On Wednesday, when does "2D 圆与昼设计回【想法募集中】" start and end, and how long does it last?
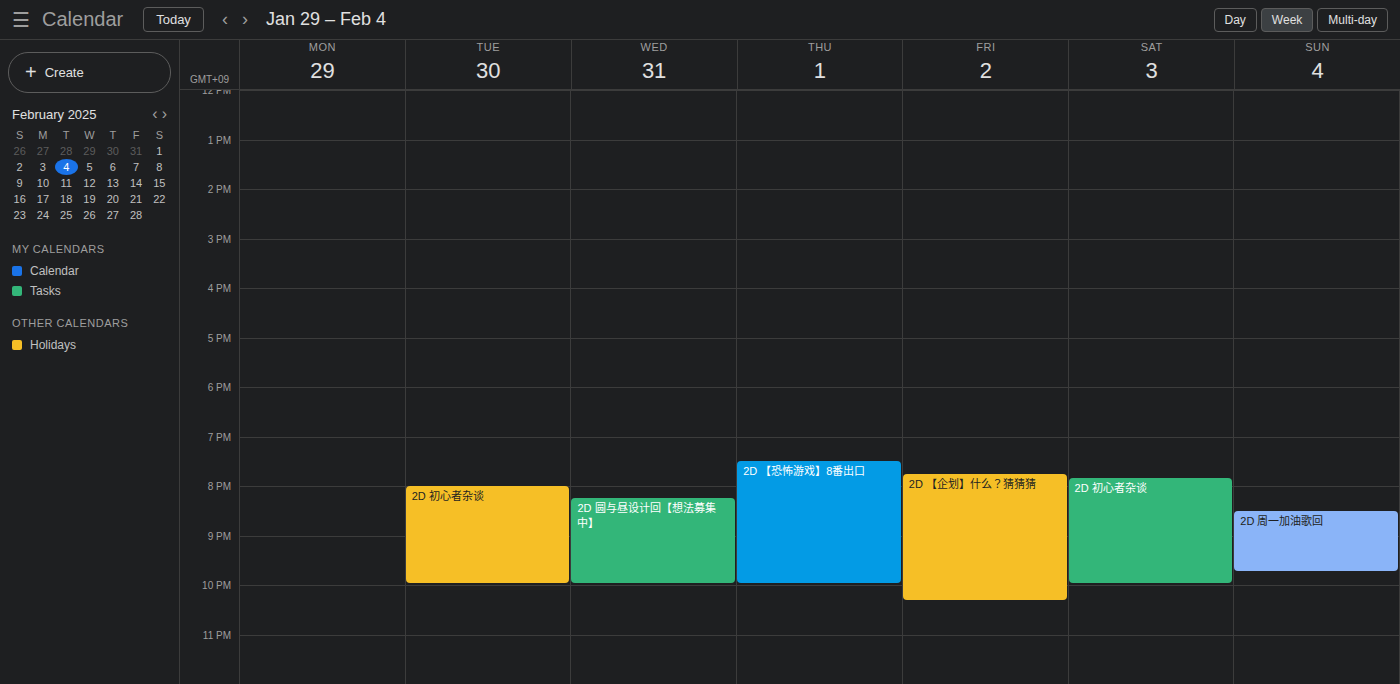
8:15 PM to 10:00 PM, 1 hour 45 minutes